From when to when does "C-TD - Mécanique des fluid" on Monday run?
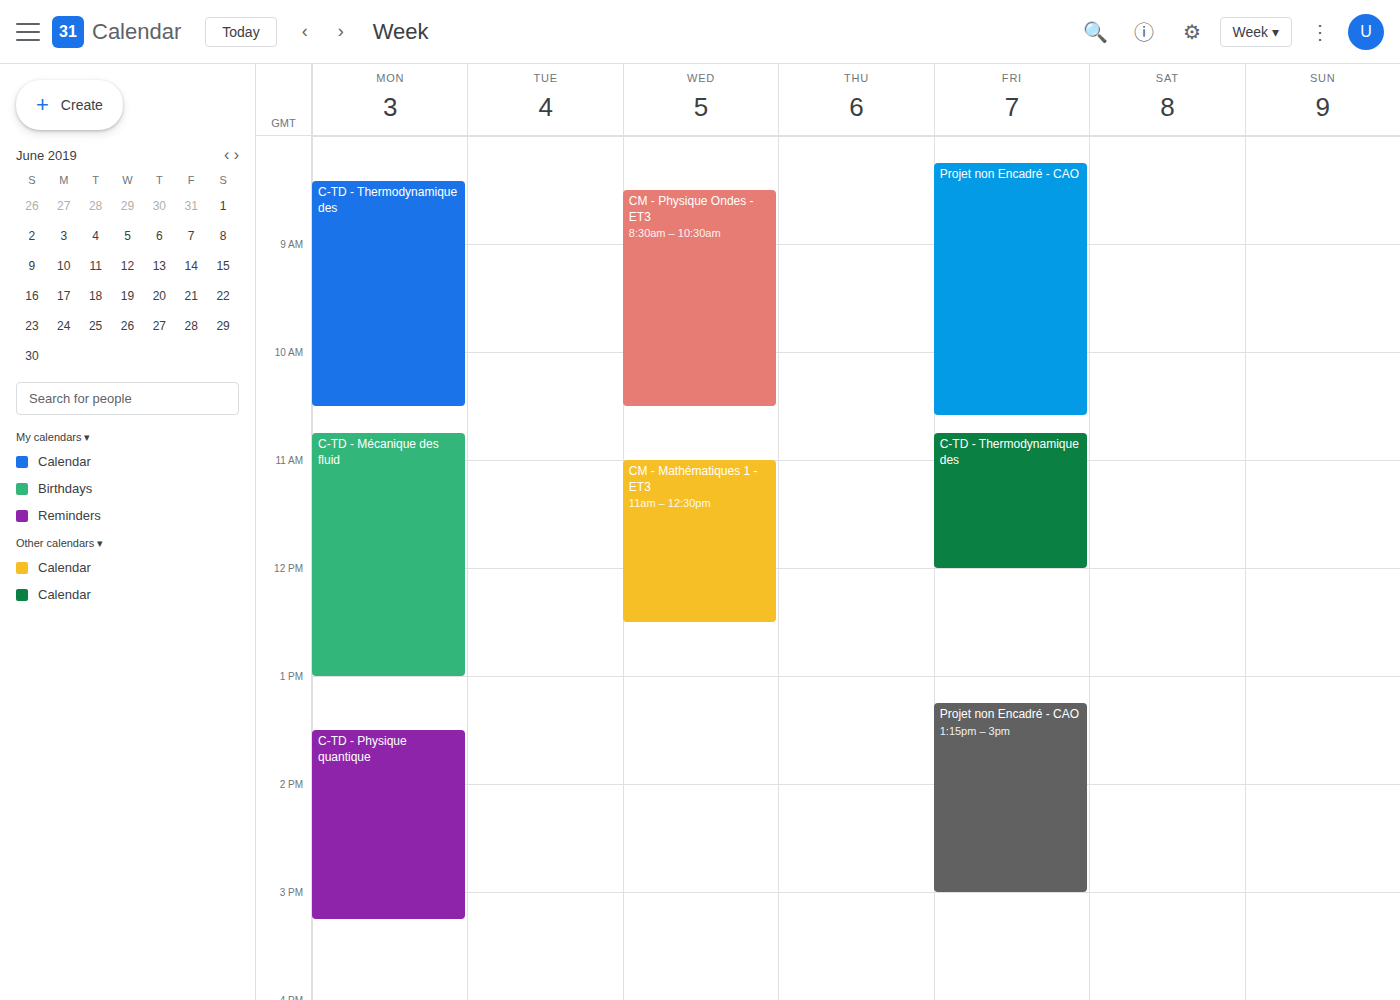
10:45 AM to 1:00 PM